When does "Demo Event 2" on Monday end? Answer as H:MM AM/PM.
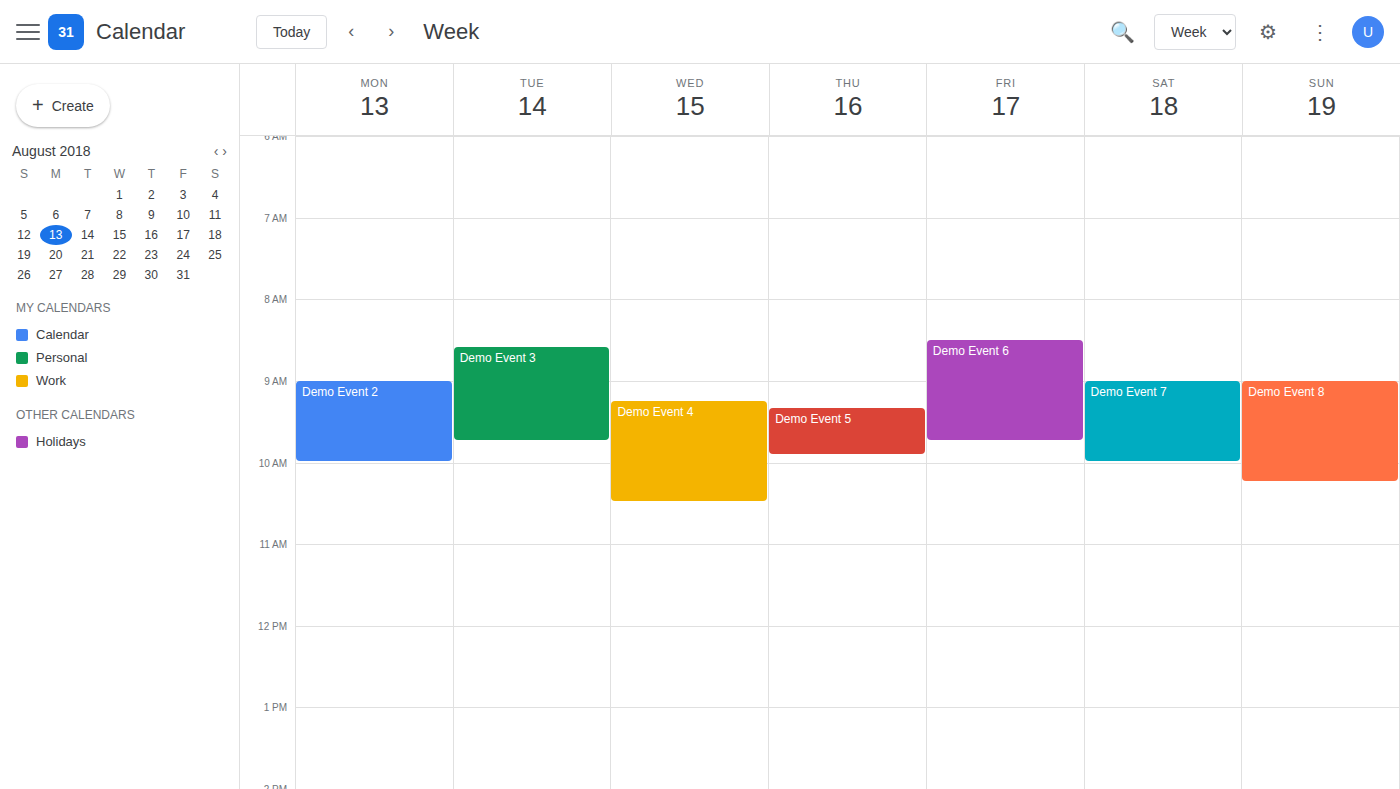
10:00 AM